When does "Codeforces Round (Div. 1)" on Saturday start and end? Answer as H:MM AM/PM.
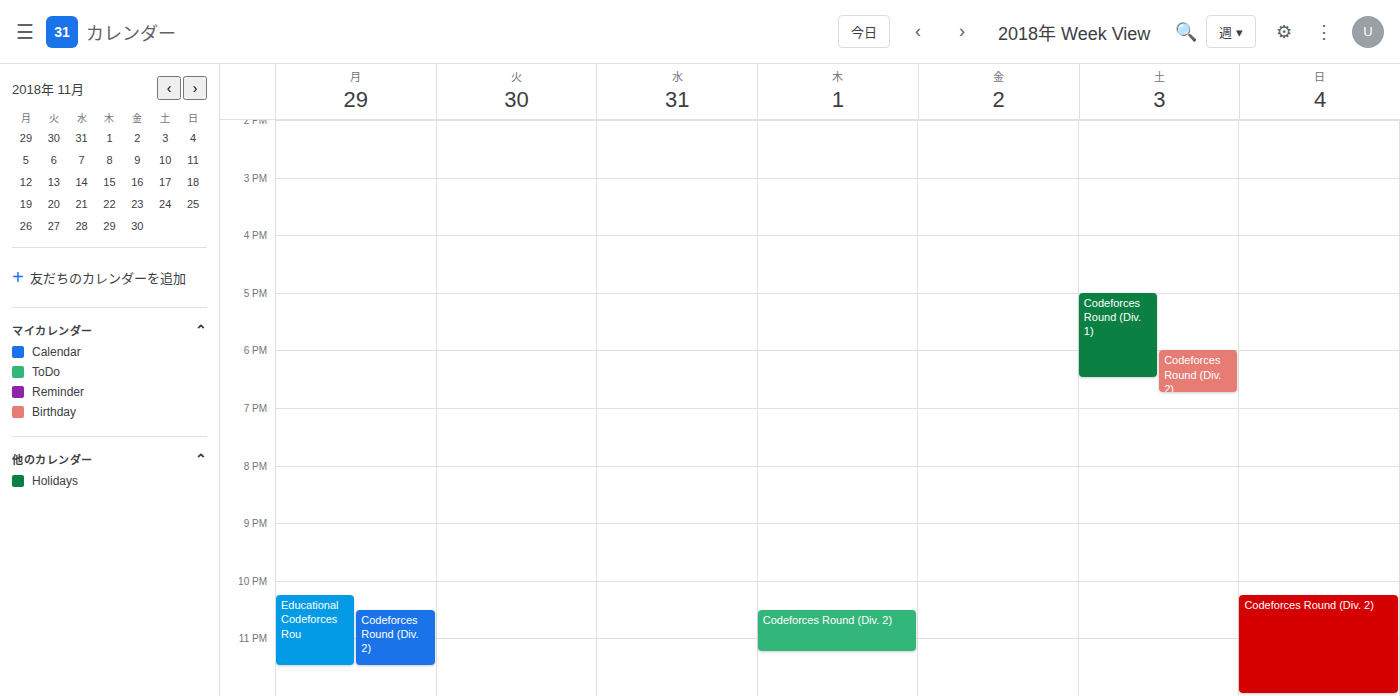
5:00 PM to 6:30 PM